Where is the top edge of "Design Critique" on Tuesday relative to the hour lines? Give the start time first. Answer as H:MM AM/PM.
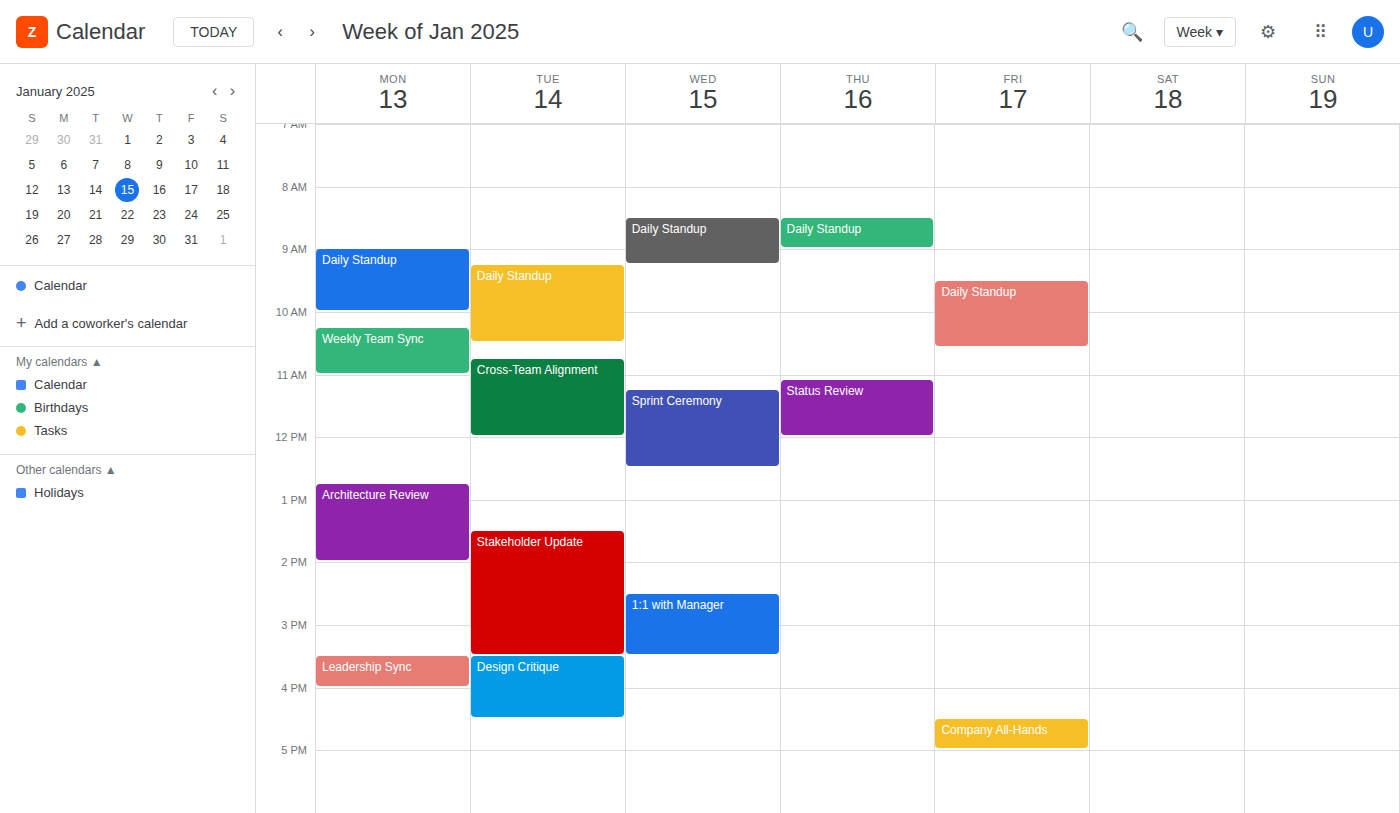
3:30 PM -- halfway between the 3 PM and 4 PM lines.